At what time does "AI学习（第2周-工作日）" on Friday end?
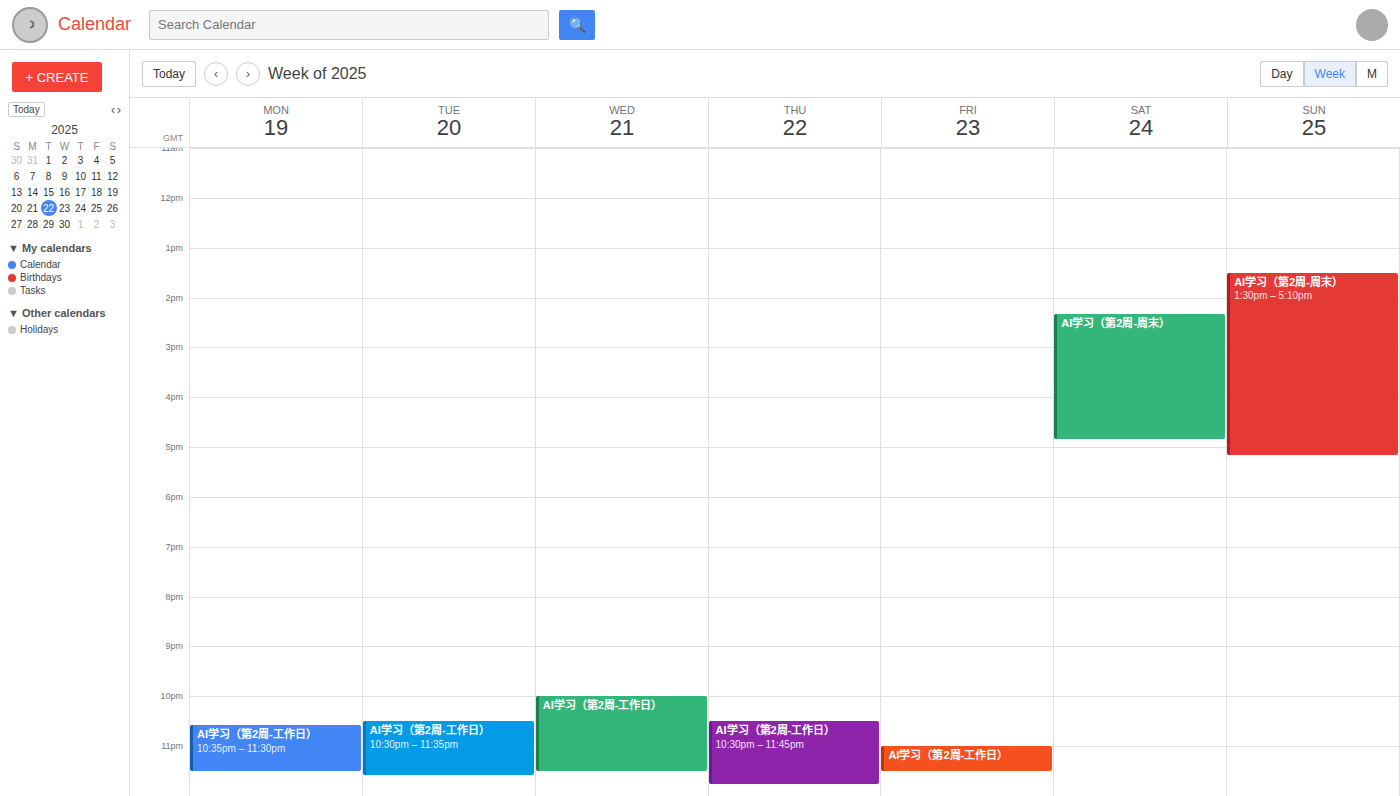
11:30 PM